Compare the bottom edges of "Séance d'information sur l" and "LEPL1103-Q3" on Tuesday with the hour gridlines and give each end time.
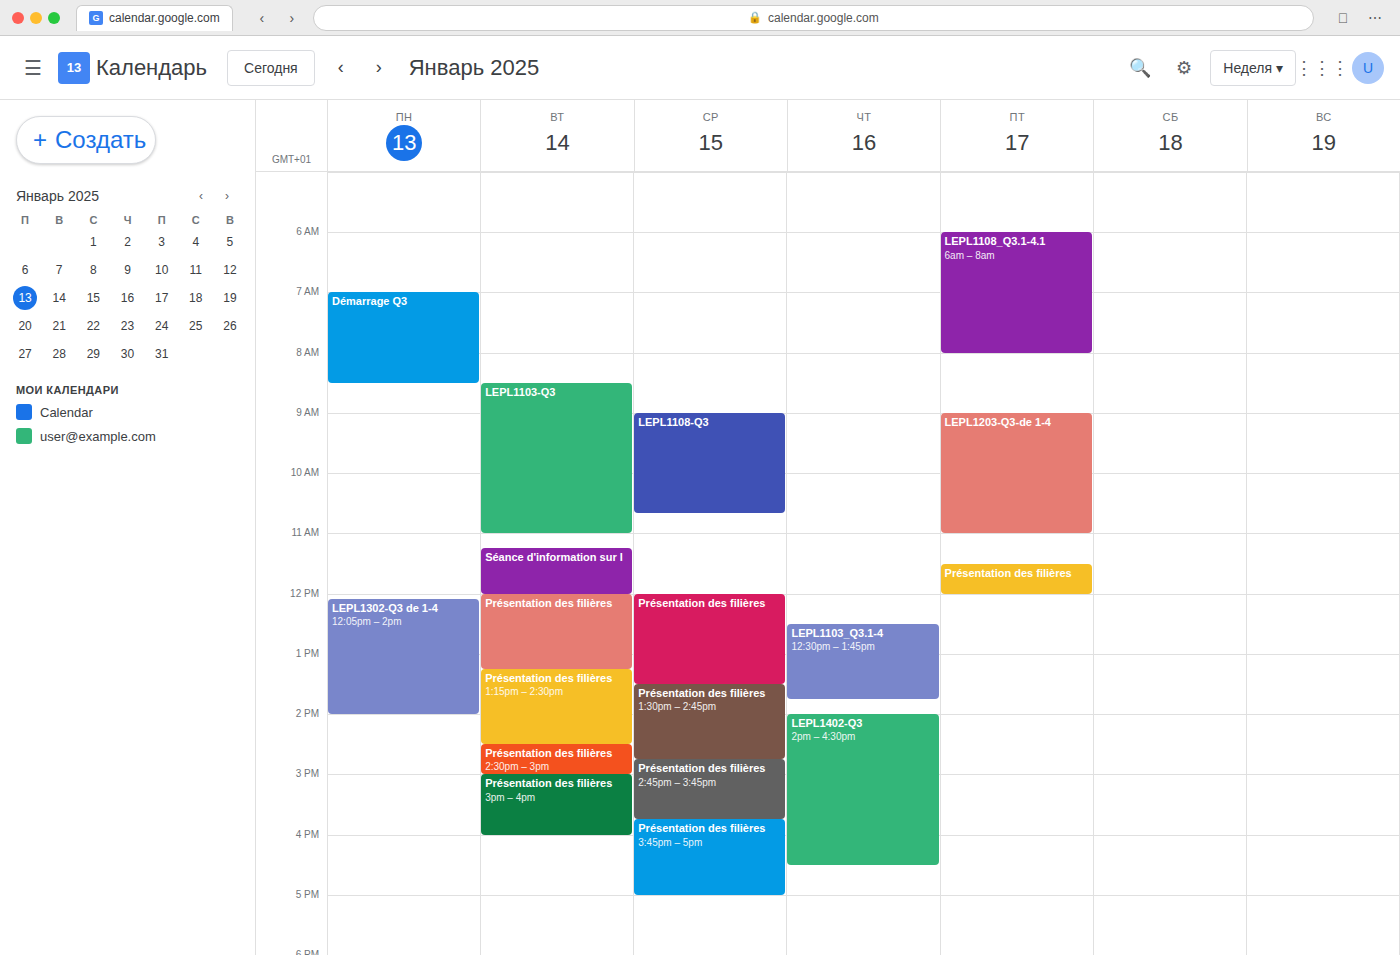
"Séance d'information sur l": 12:00 PM, exactly on the 12 PM line. "LEPL1103-Q3": 11:00 AM, exactly on the 11 AM line.